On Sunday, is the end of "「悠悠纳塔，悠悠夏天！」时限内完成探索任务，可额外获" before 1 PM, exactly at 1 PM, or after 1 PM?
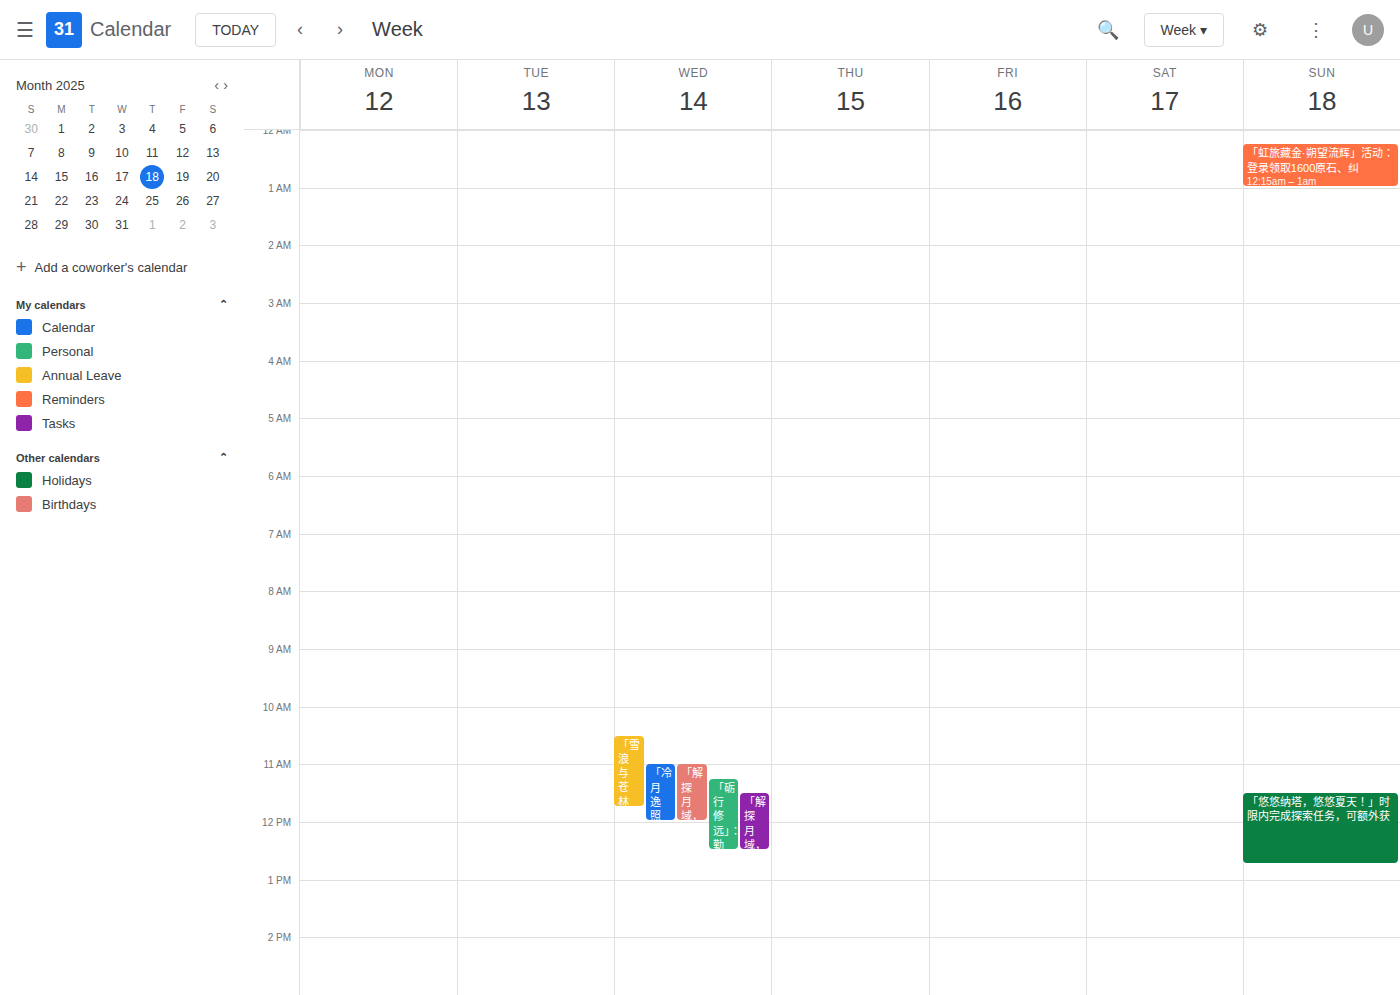
12:45 PM -- before 1 PM, 15 minutes above the 1 PM line.